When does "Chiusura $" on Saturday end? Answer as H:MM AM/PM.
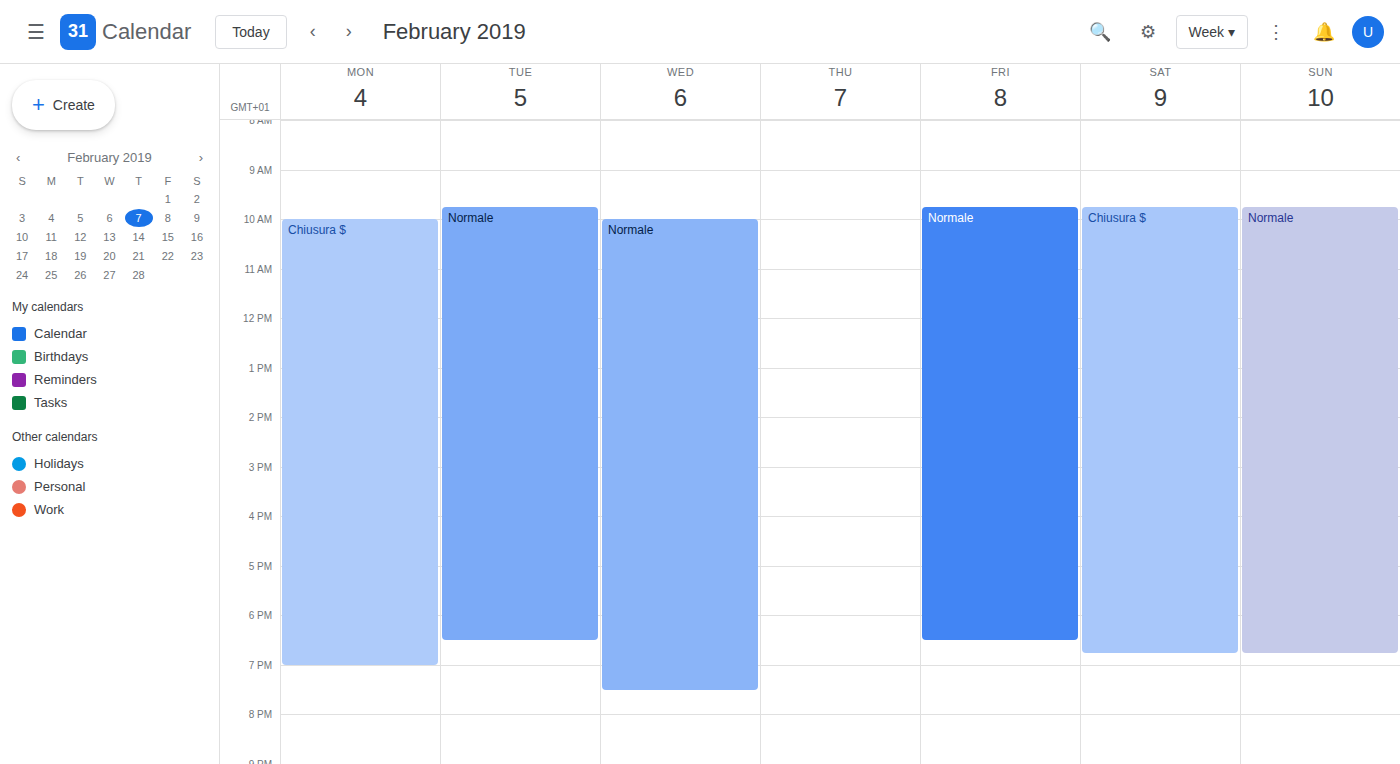
6:45 PM